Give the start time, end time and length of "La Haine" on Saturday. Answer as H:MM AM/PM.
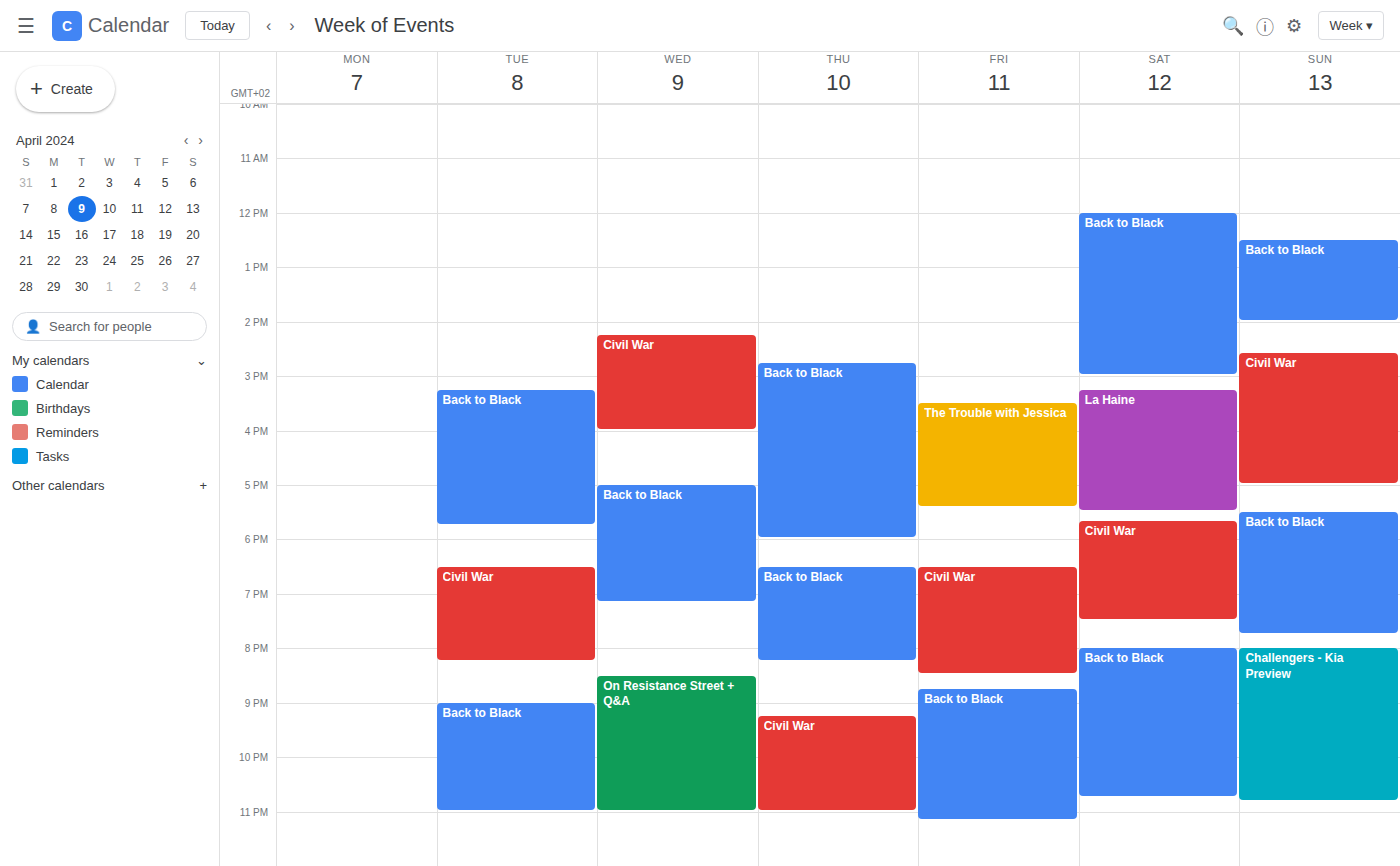
3:15 PM to 5:30 PM, 2 hours 15 minutes